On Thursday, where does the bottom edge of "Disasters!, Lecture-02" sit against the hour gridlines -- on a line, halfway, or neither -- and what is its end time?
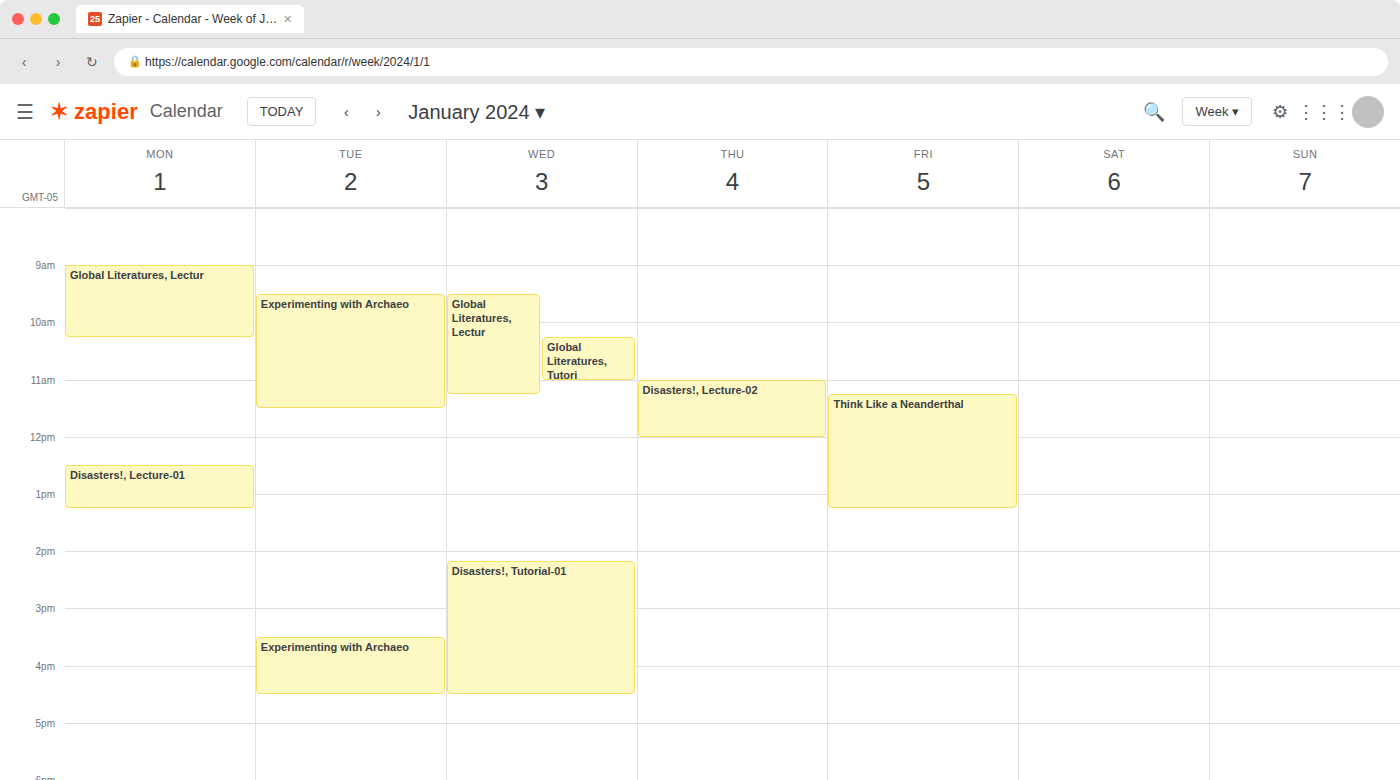
12:00 -- exactly on the 12:00 line.